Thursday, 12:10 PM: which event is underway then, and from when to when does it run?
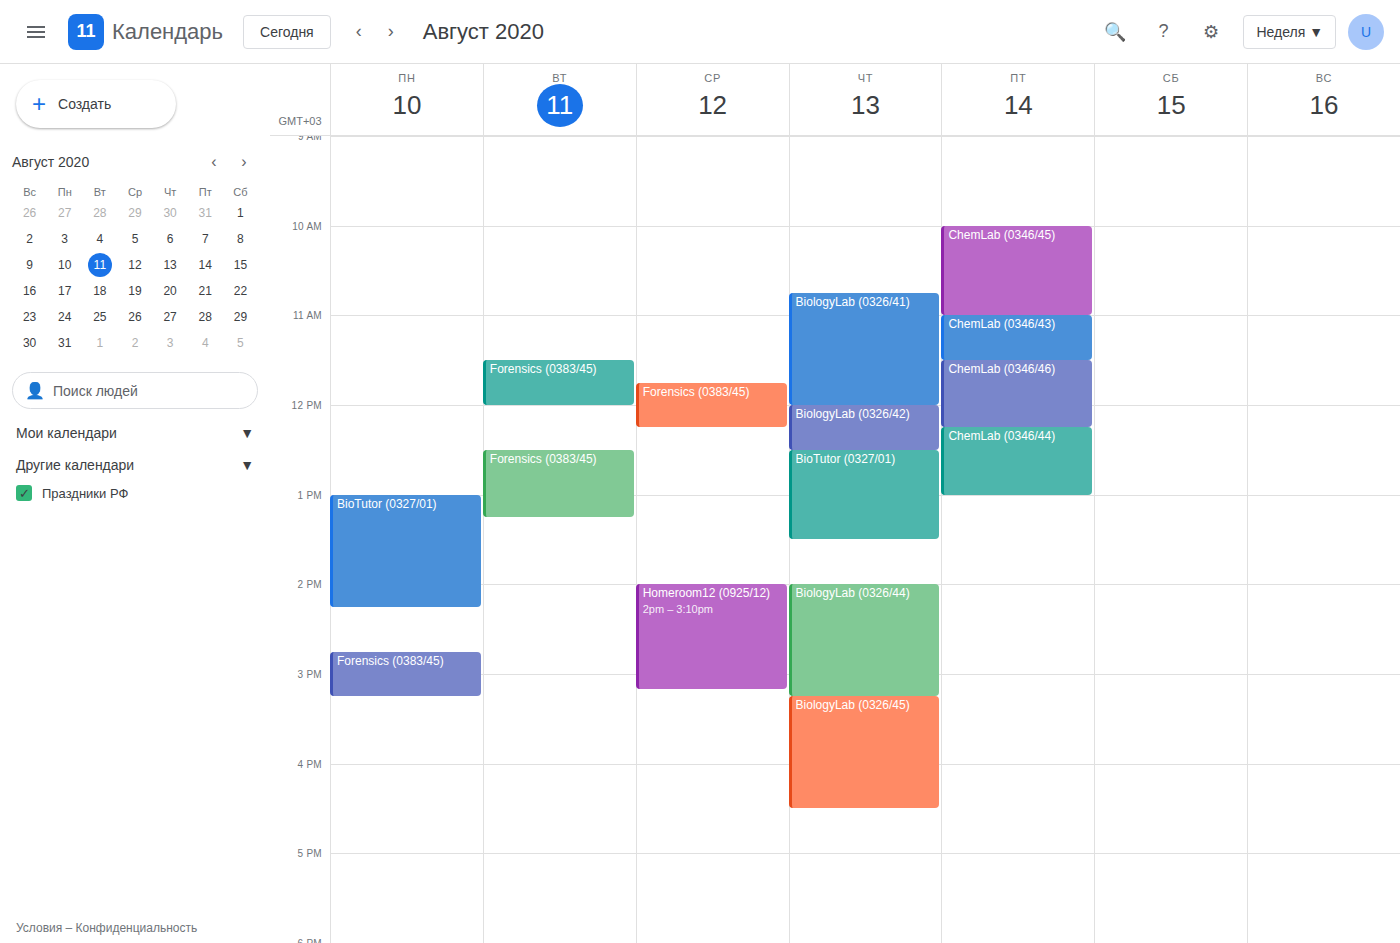
"BiologyLab (0326/42)", 12:00 PM to 12:30 PM